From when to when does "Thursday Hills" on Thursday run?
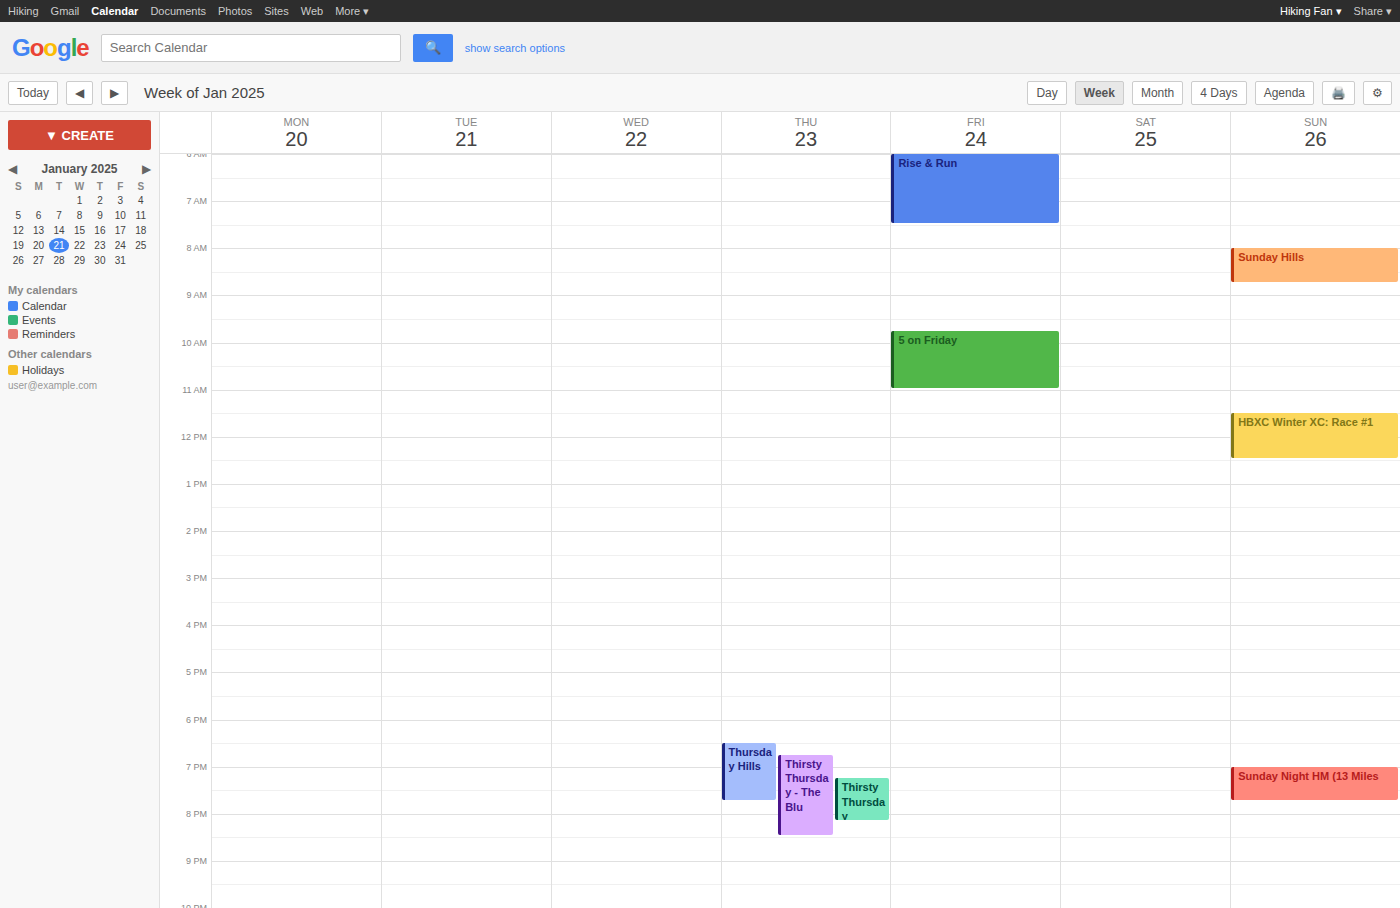
6:30 PM to 7:45 PM